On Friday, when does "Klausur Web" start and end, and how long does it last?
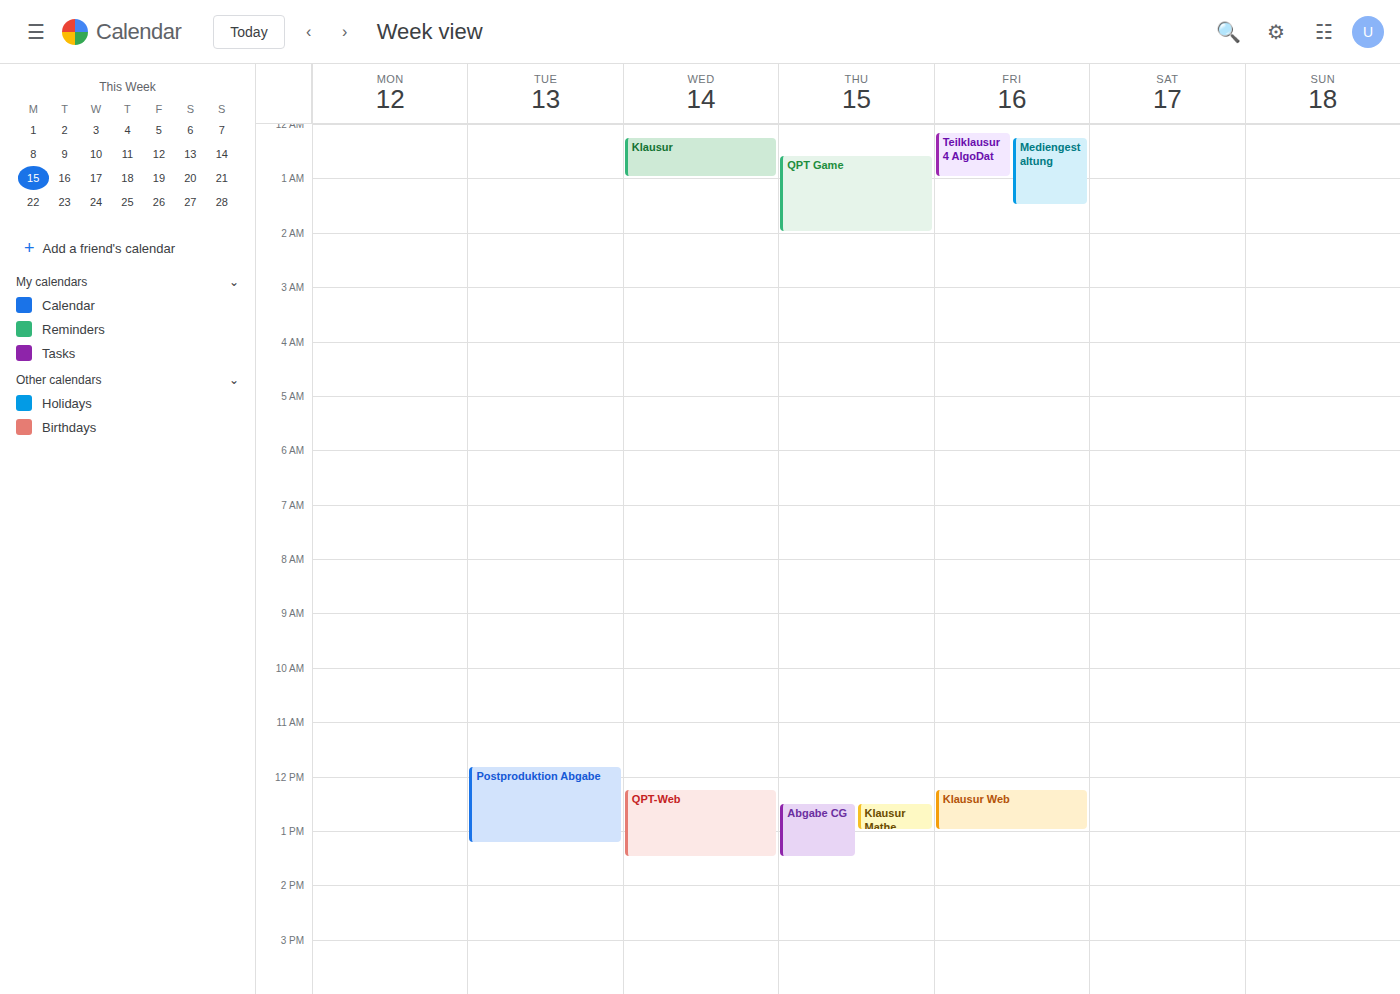
12:15 to 13:00, 45 minutes